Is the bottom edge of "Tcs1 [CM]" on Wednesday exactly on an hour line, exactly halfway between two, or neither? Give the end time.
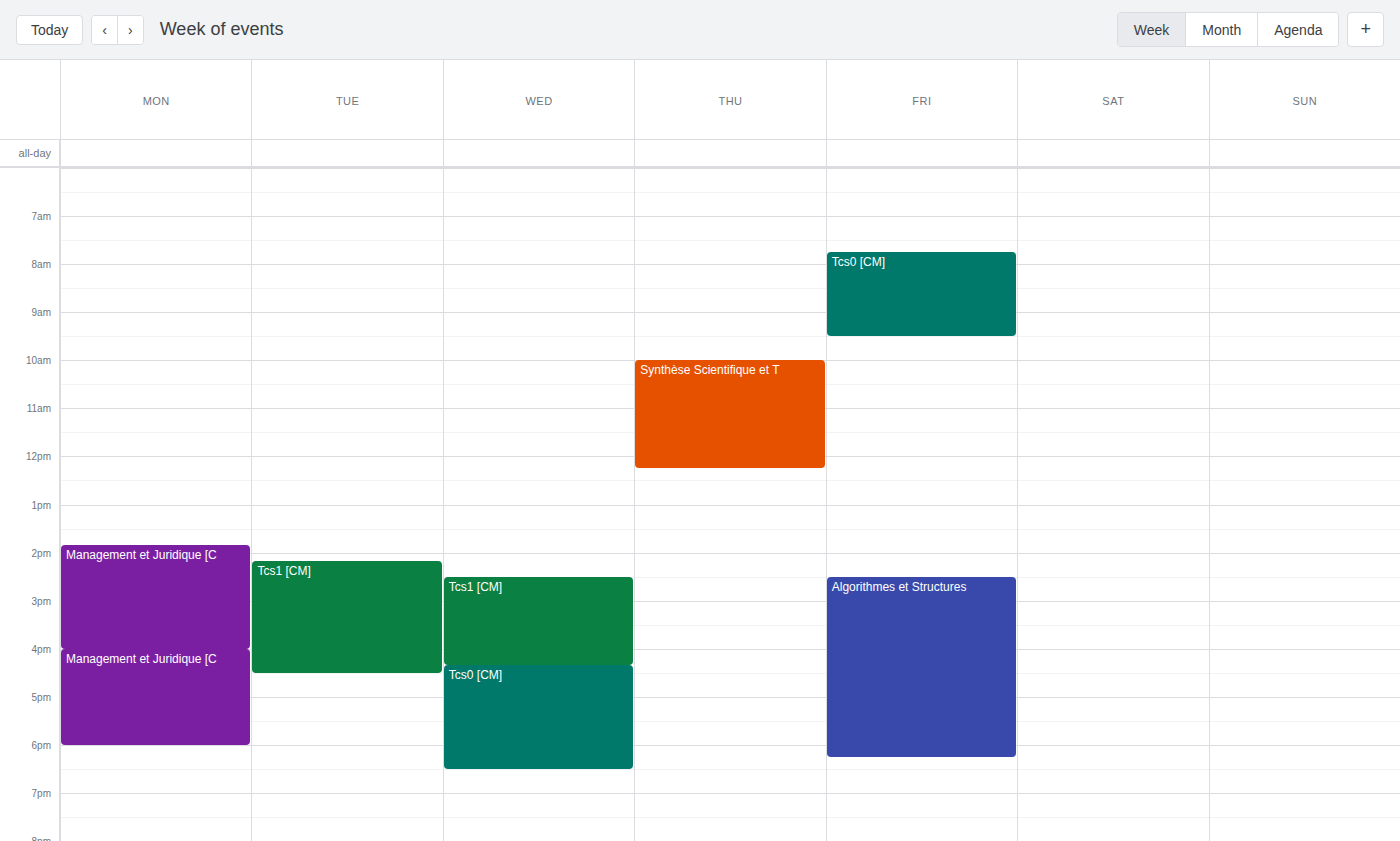
16:20 -- neither: 20 minutes below the 16:00 line and 40 minutes above the 17:00 line.